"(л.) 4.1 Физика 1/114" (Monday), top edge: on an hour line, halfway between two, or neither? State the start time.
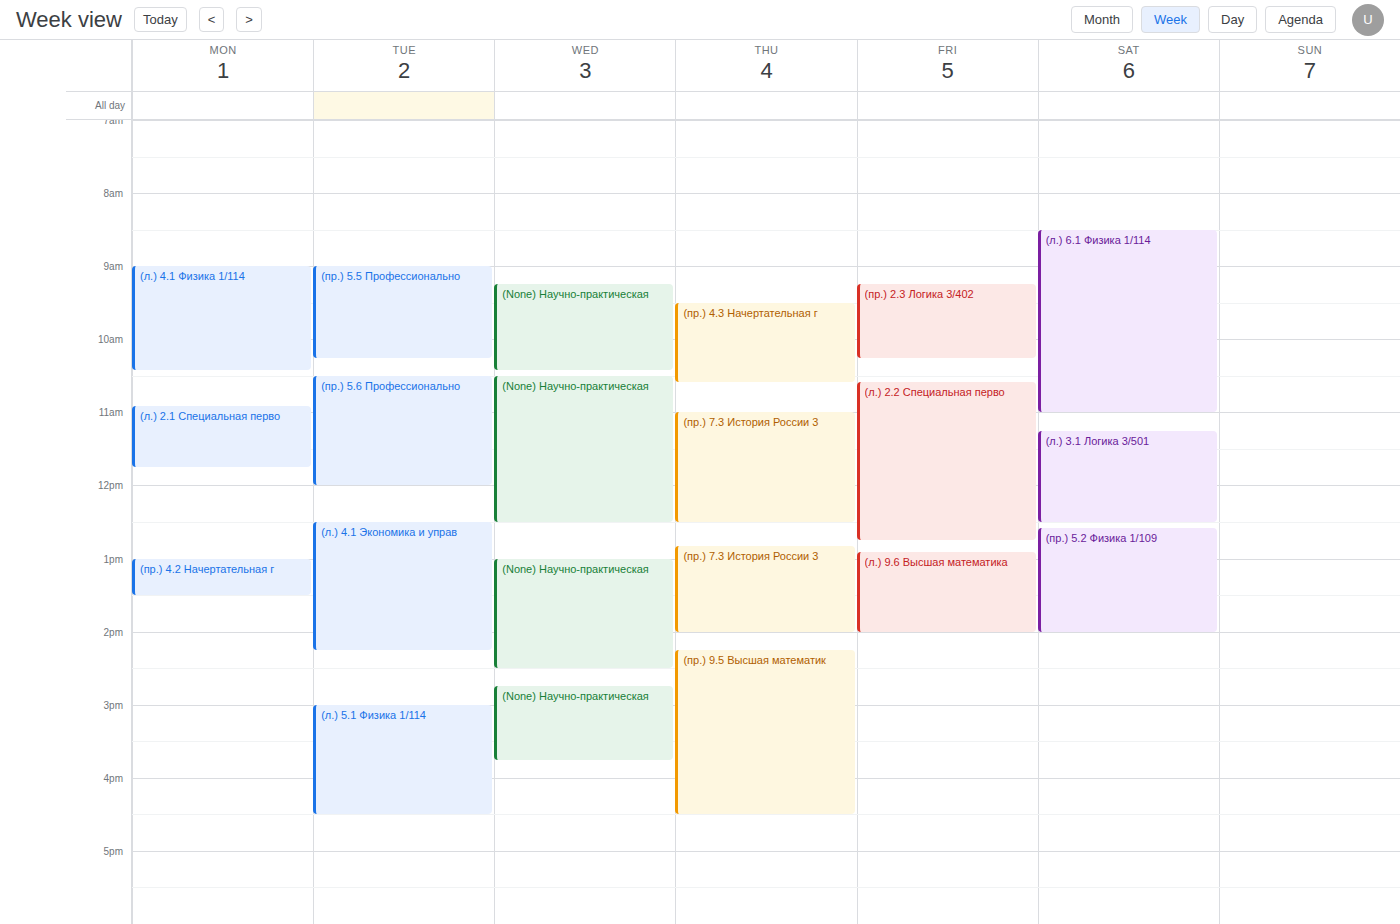
9:00 AM -- exactly on the 9 AM line.